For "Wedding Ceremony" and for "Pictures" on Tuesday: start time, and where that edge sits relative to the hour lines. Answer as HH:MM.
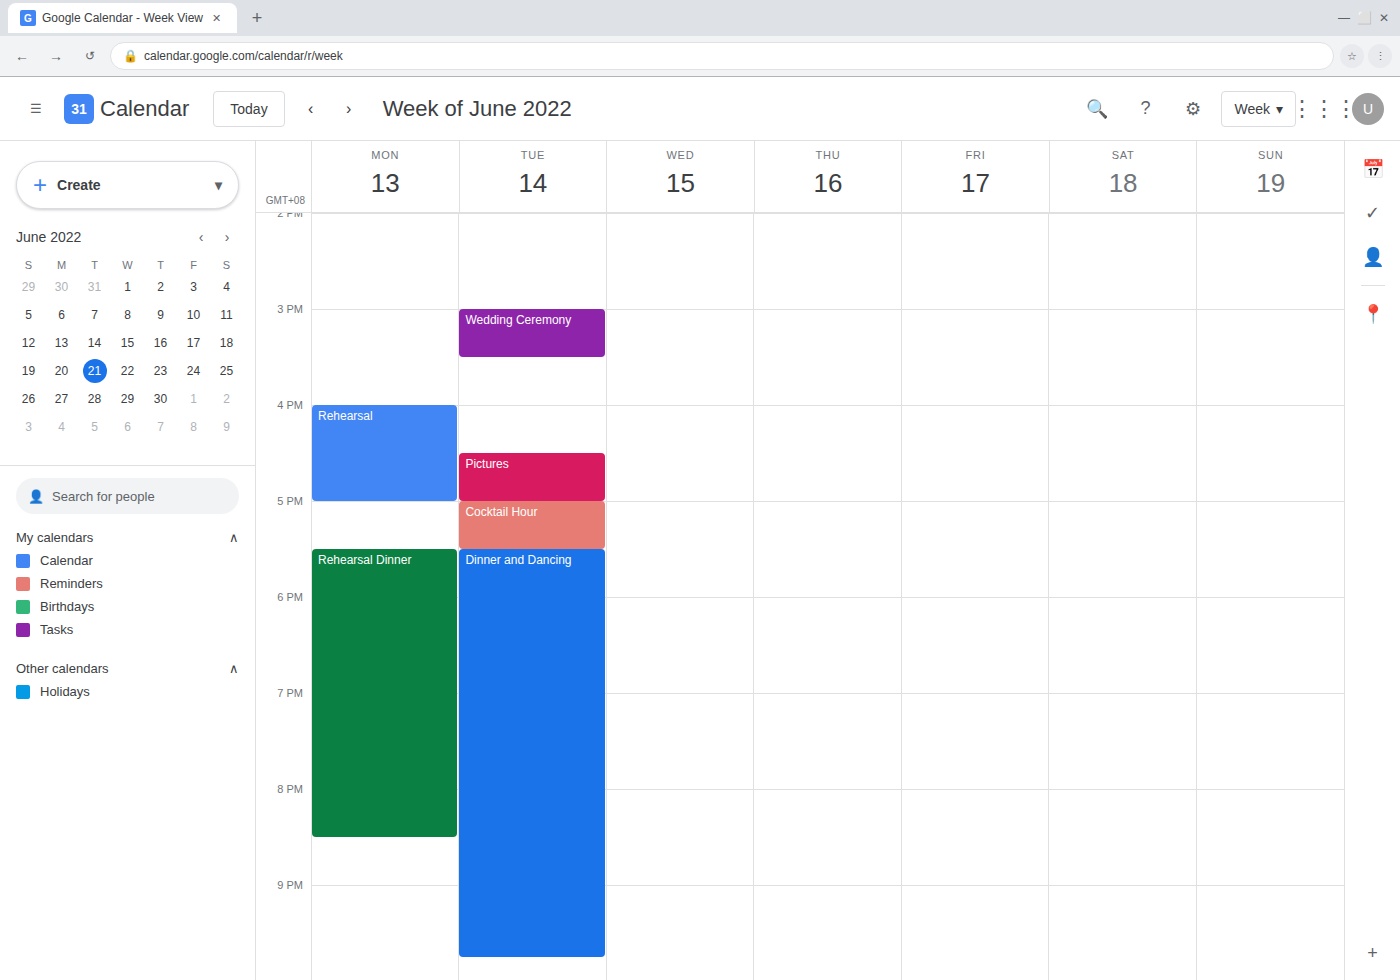
"Wedding Ceremony": 15:00, exactly on the 15:00 line. "Pictures": 16:30, halfway between the 16:00 and 17:00 lines.